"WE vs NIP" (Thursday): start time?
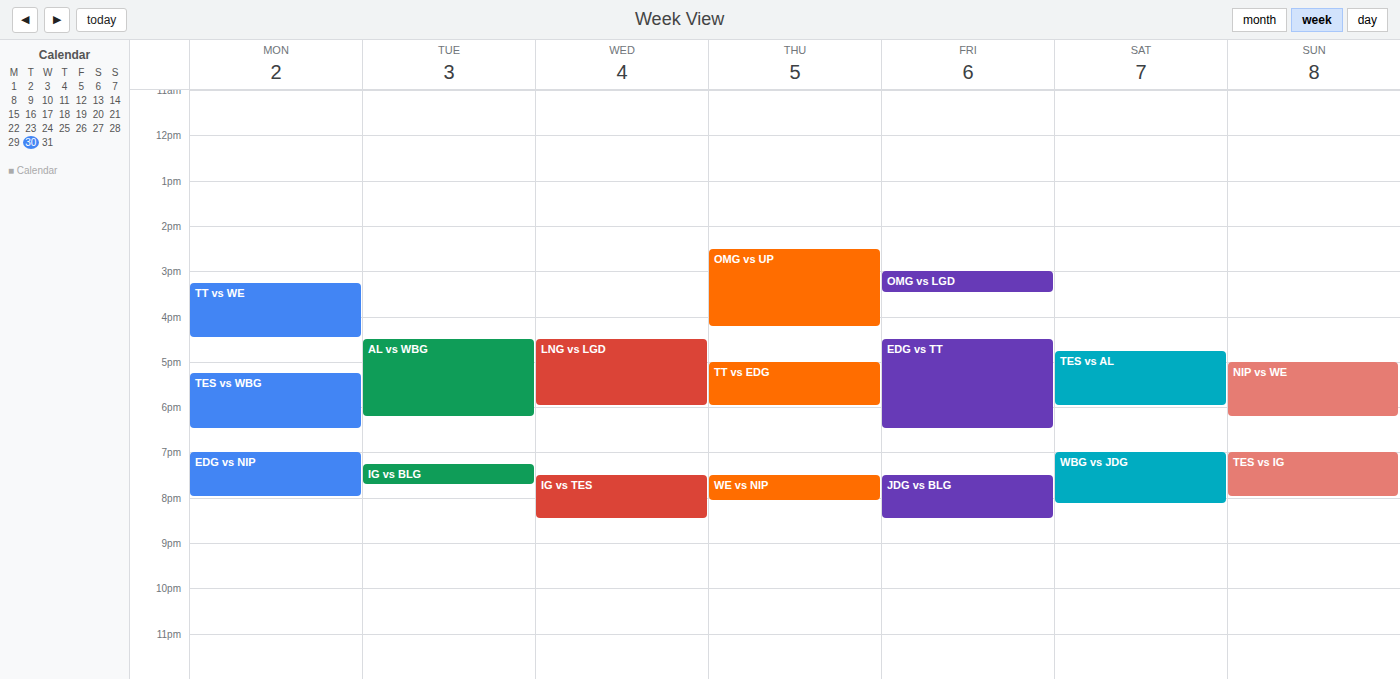
7:30 PM